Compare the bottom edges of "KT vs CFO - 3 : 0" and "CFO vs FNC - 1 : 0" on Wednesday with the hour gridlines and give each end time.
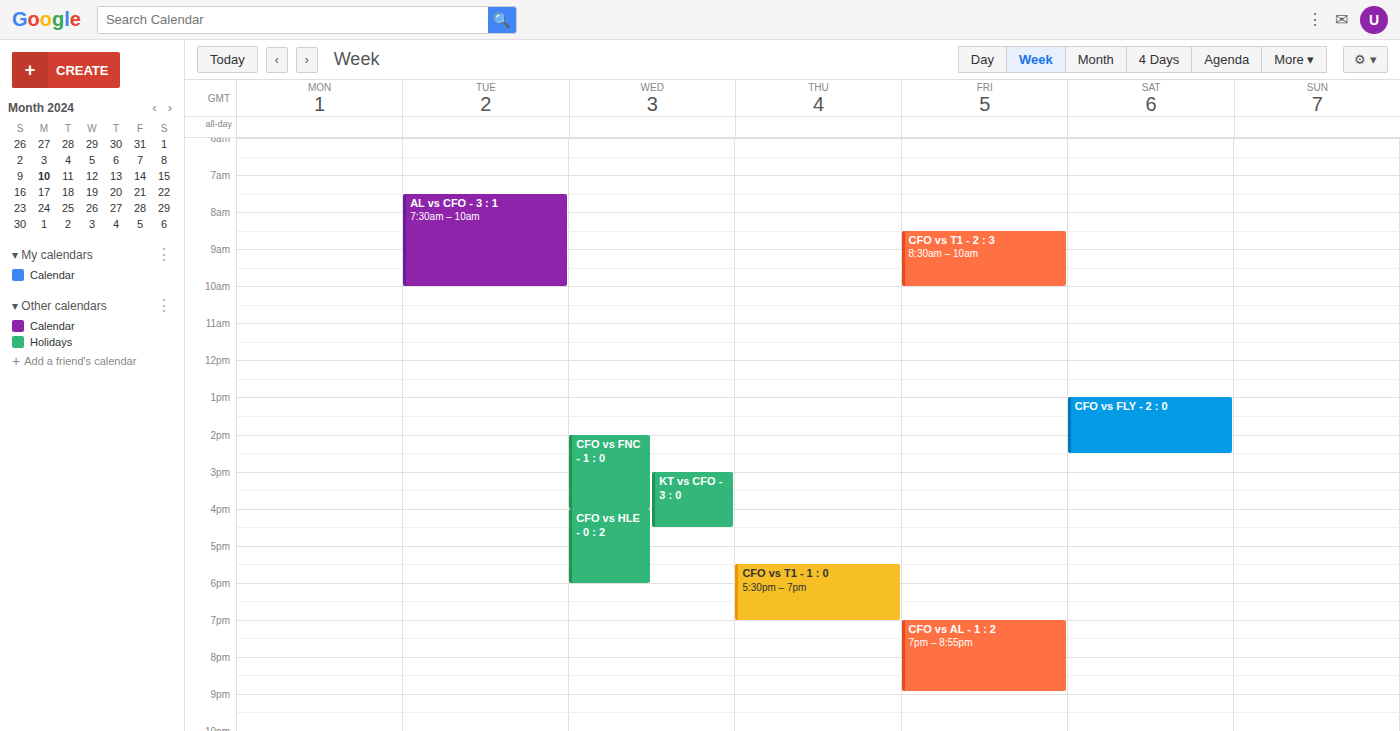
"KT vs CFO - 3 : 0": 4:30 PM, halfway between the 4 PM and 5 PM lines. "CFO vs FNC - 1 : 0": 4:00 PM, exactly on the 4 PM line.